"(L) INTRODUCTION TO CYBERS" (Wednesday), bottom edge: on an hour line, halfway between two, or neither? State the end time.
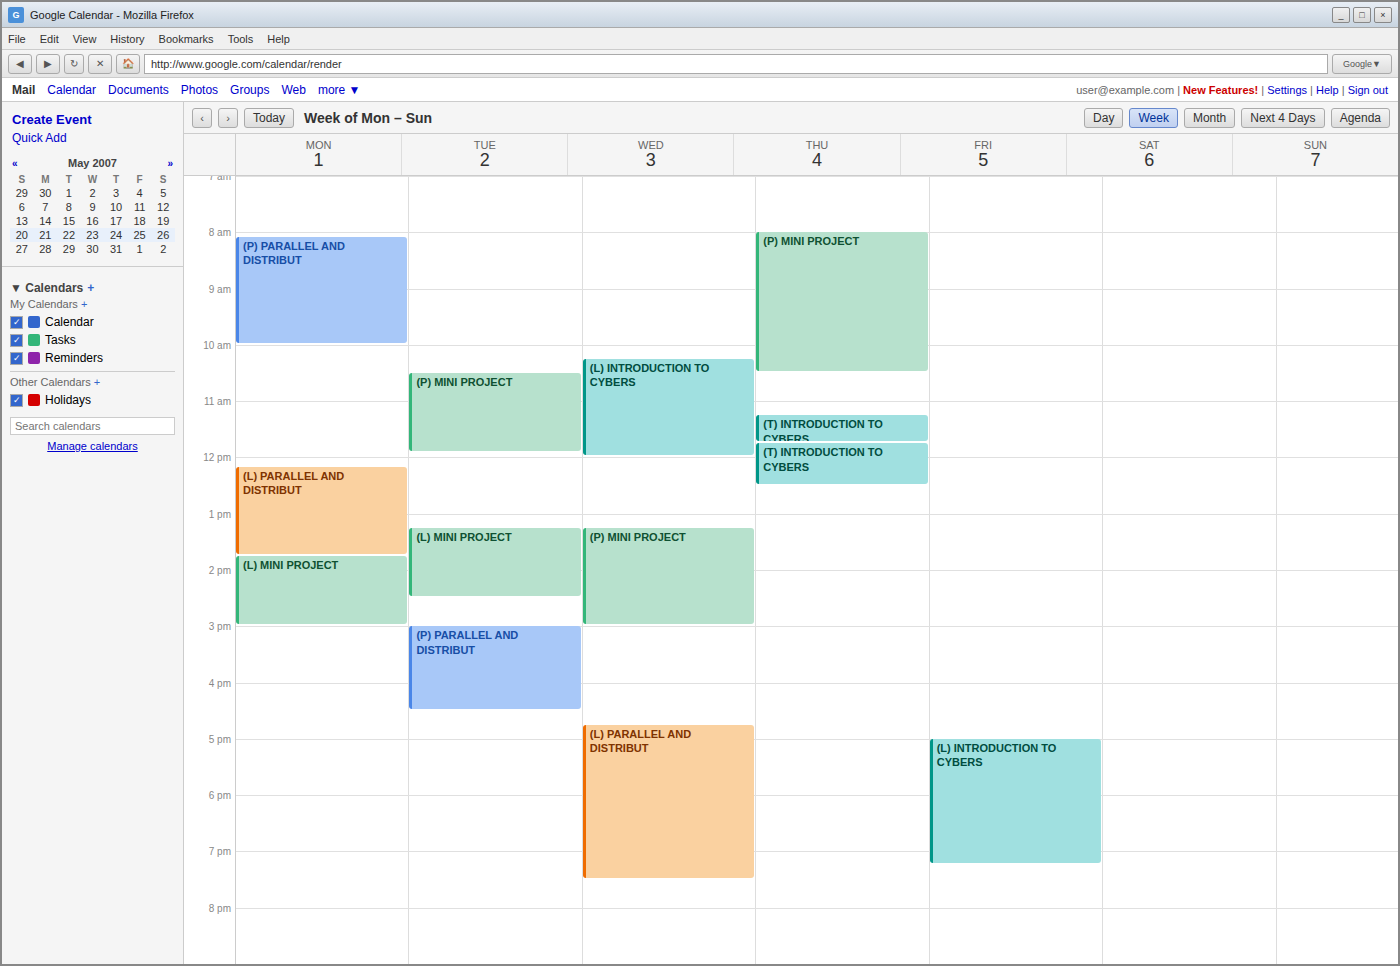
12:00 -- exactly on the 12:00 line.